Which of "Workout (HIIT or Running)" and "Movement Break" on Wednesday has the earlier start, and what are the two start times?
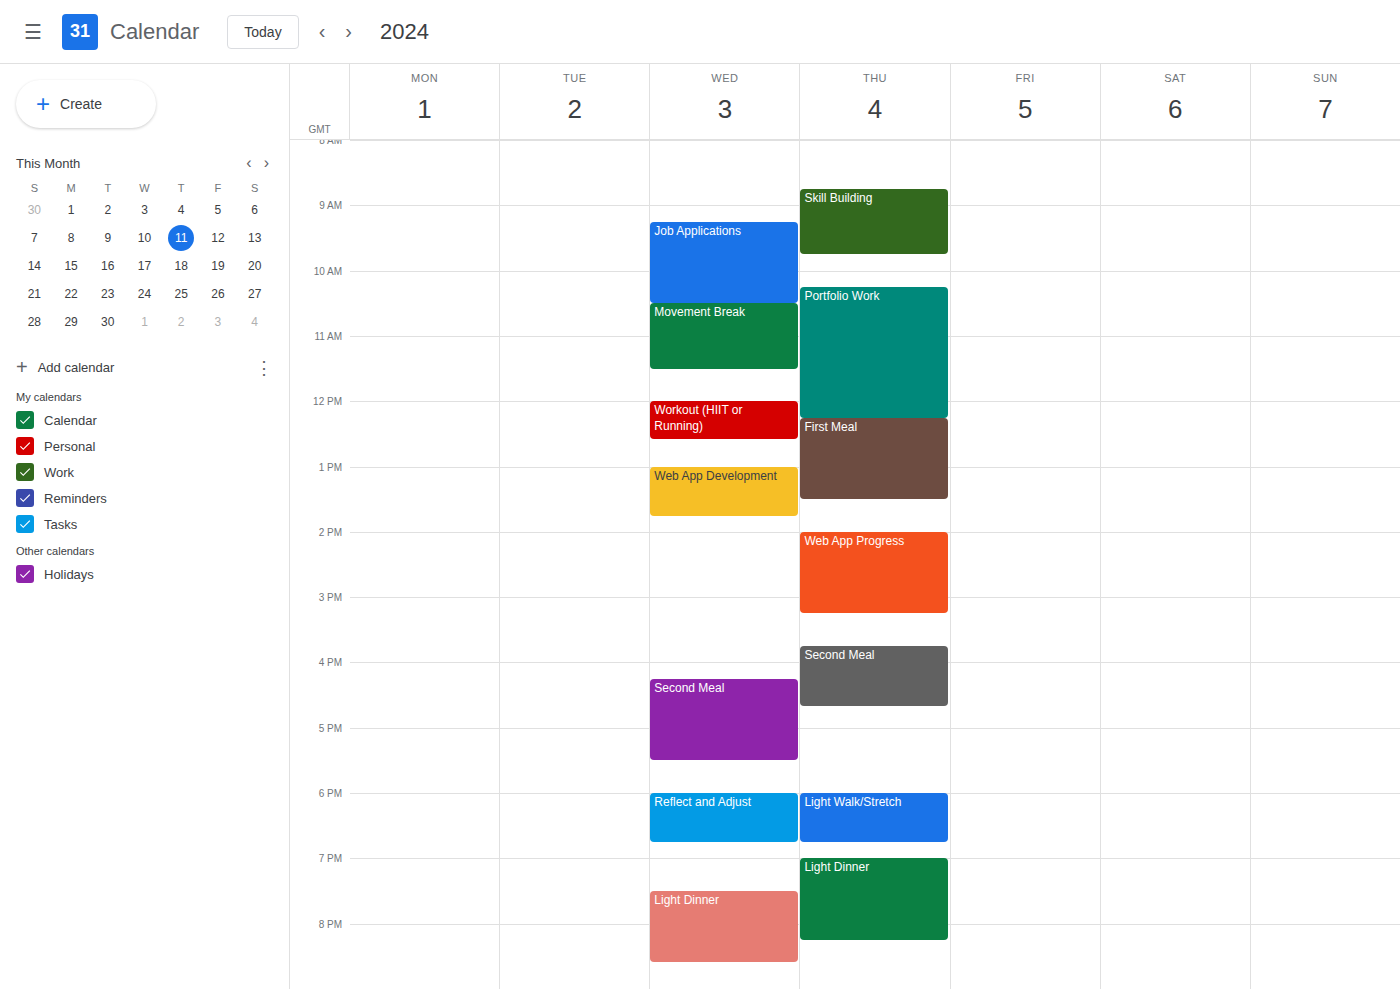
"Movement Break" 10:30 AM; "Workout (HIIT or Running)" 12:00 PM.